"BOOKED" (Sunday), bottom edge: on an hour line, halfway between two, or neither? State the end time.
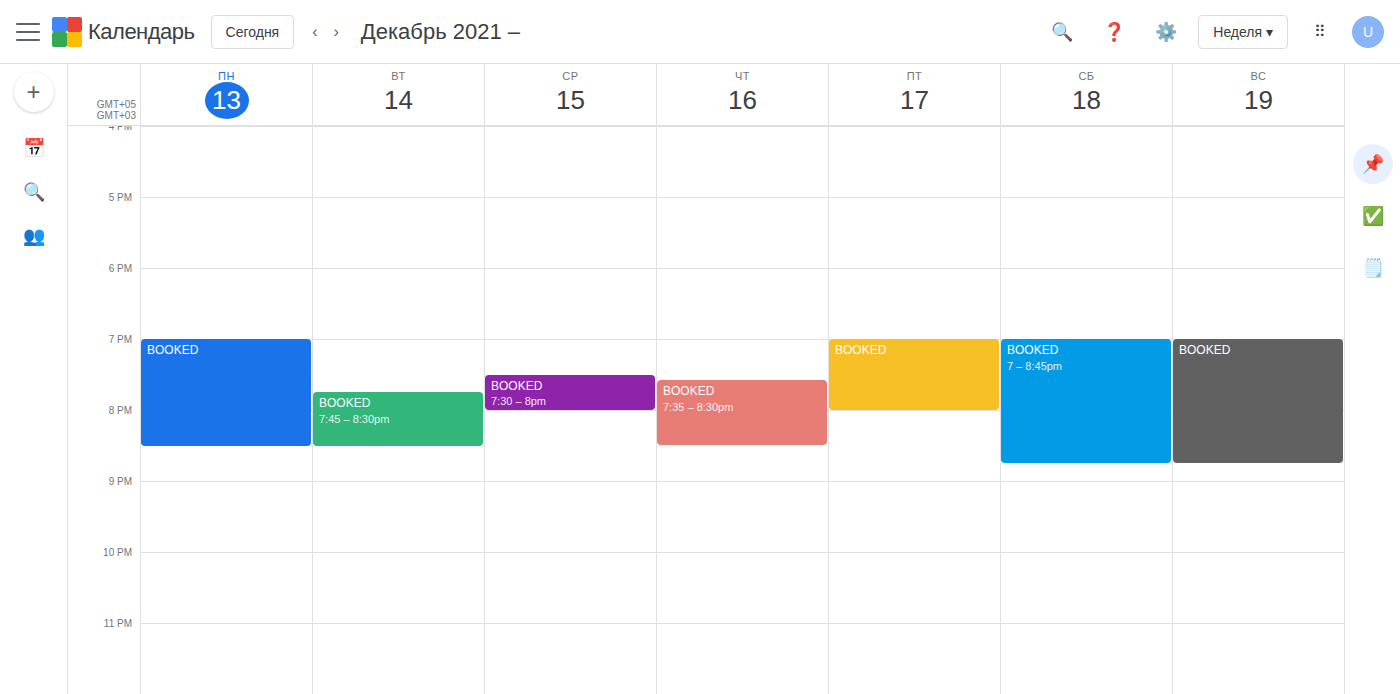
8:45 PM -- neither: three quarters of the way from the 8 PM line to the 9 PM line.